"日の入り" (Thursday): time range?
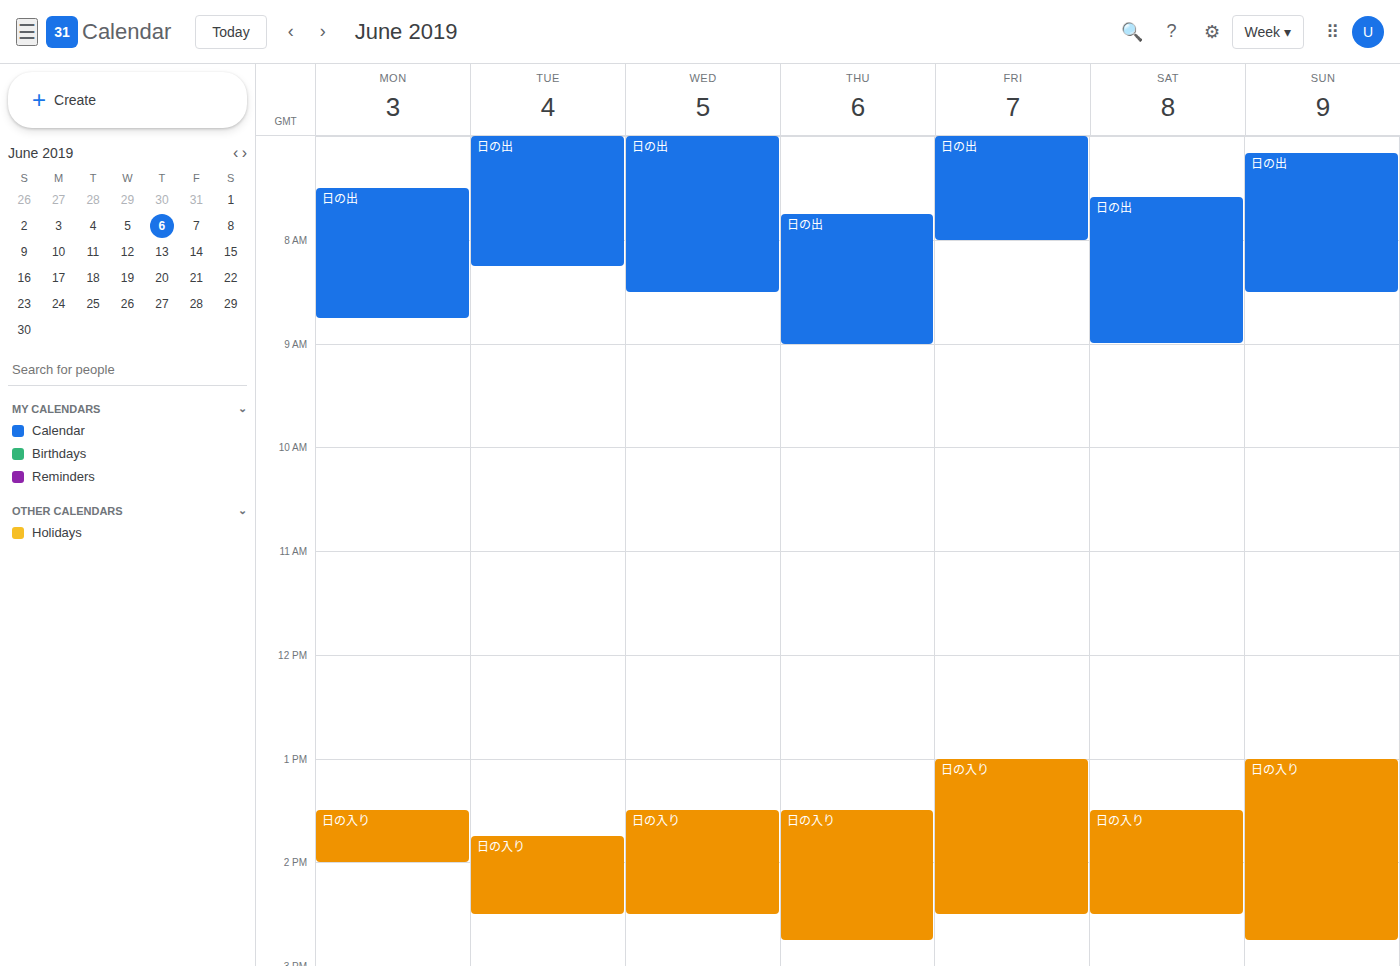
1:30 PM to 2:45 PM